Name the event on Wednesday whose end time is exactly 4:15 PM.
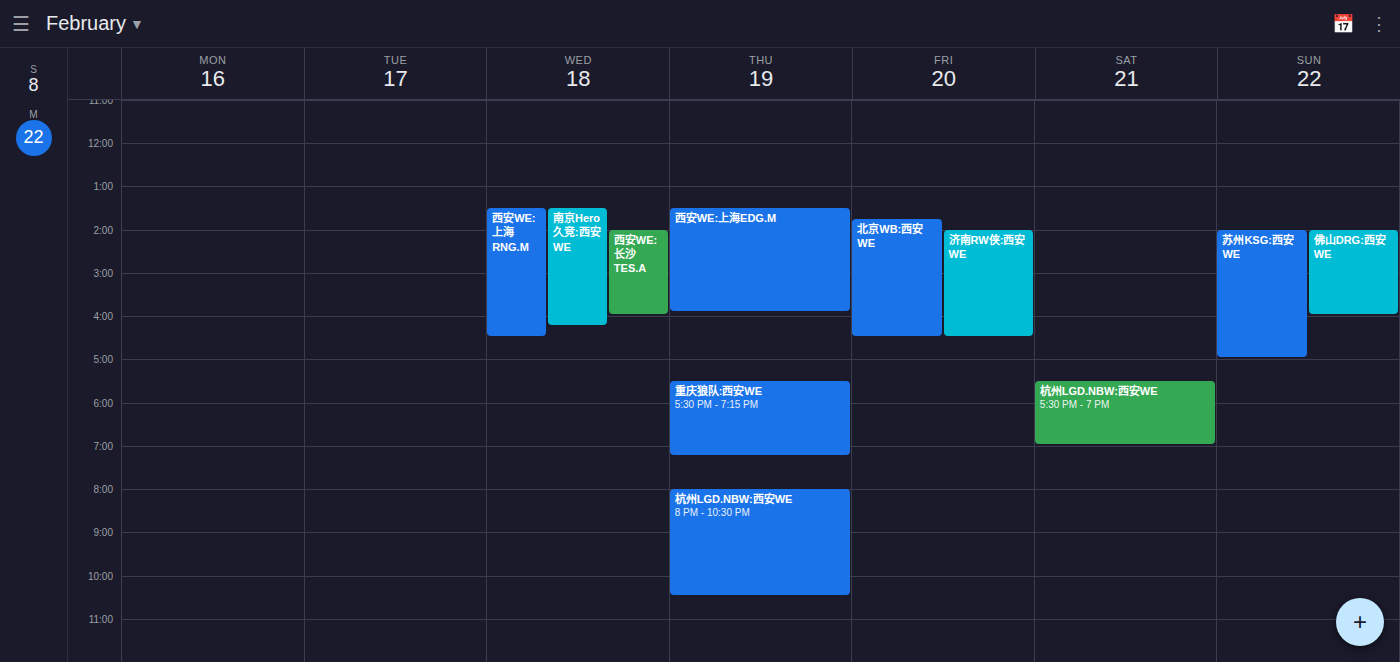
"南京Hero久竞:西安WE"